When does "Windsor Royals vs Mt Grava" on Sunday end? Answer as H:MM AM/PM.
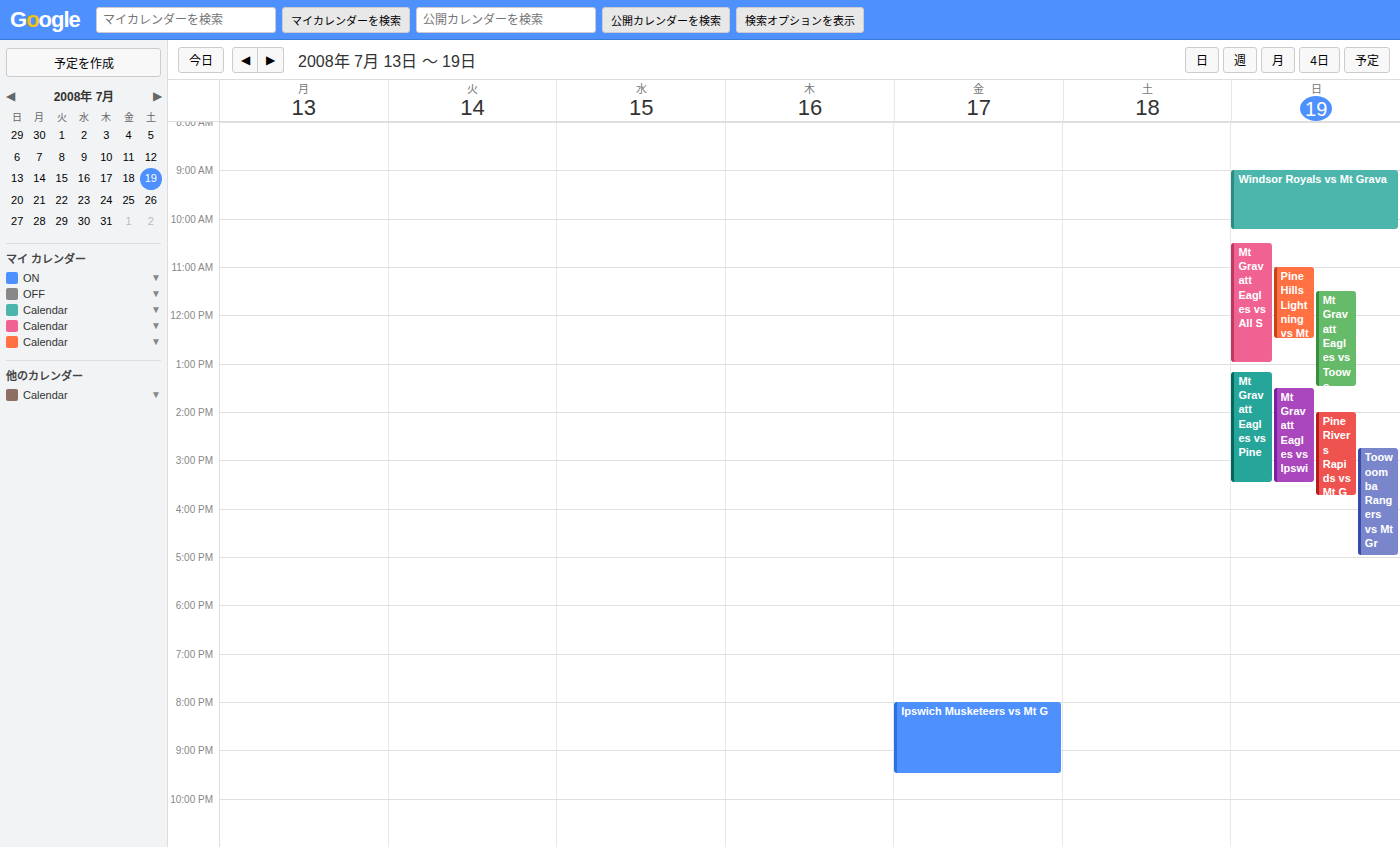
10:15 AM